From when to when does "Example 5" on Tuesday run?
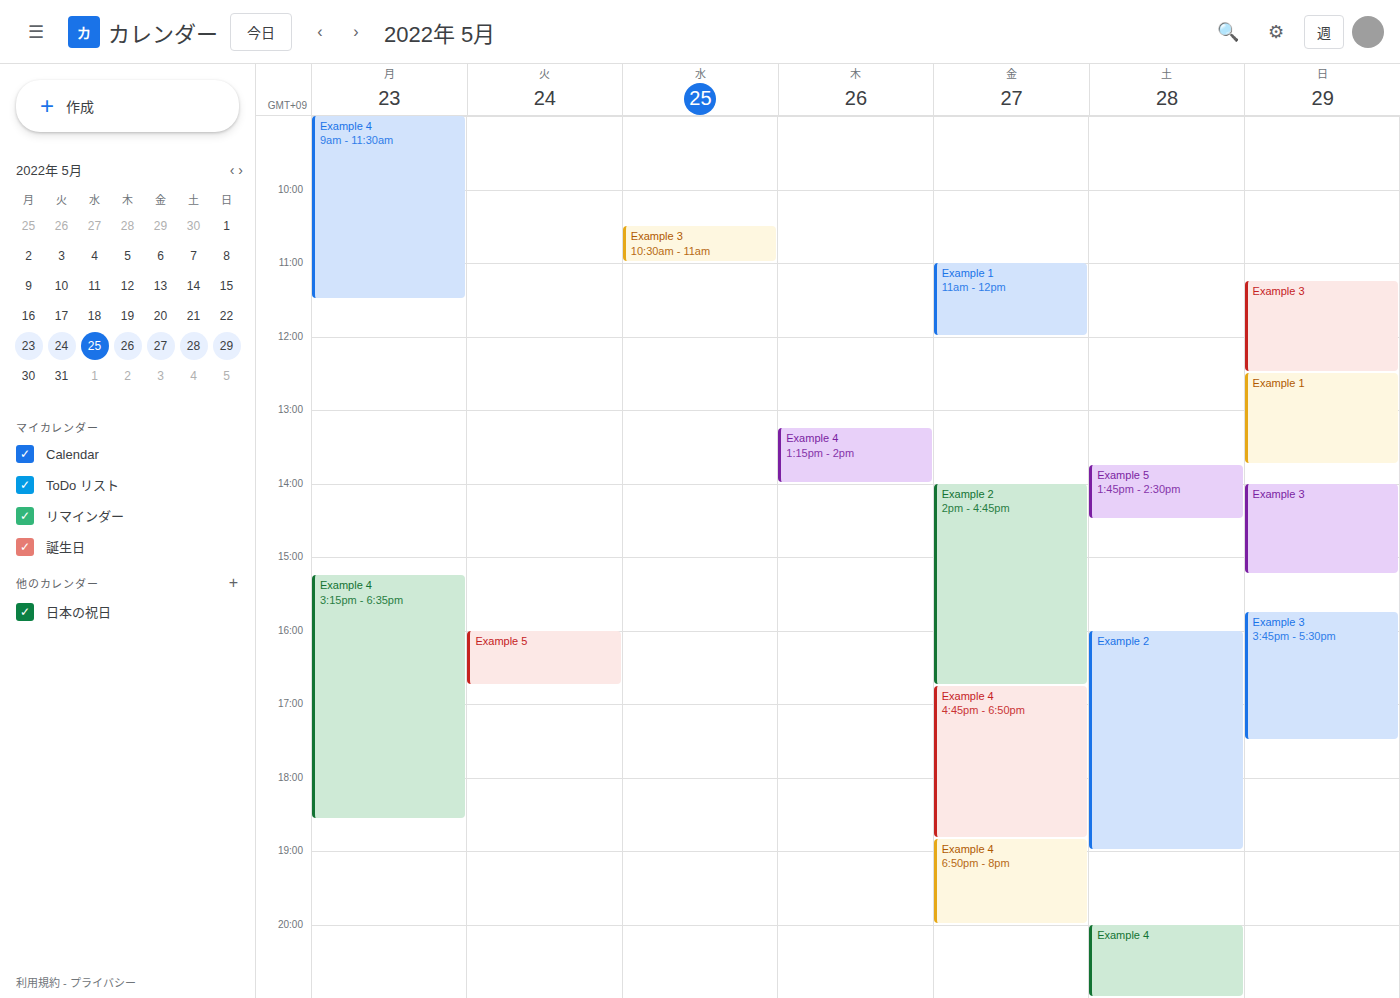
4:00 PM to 4:45 PM